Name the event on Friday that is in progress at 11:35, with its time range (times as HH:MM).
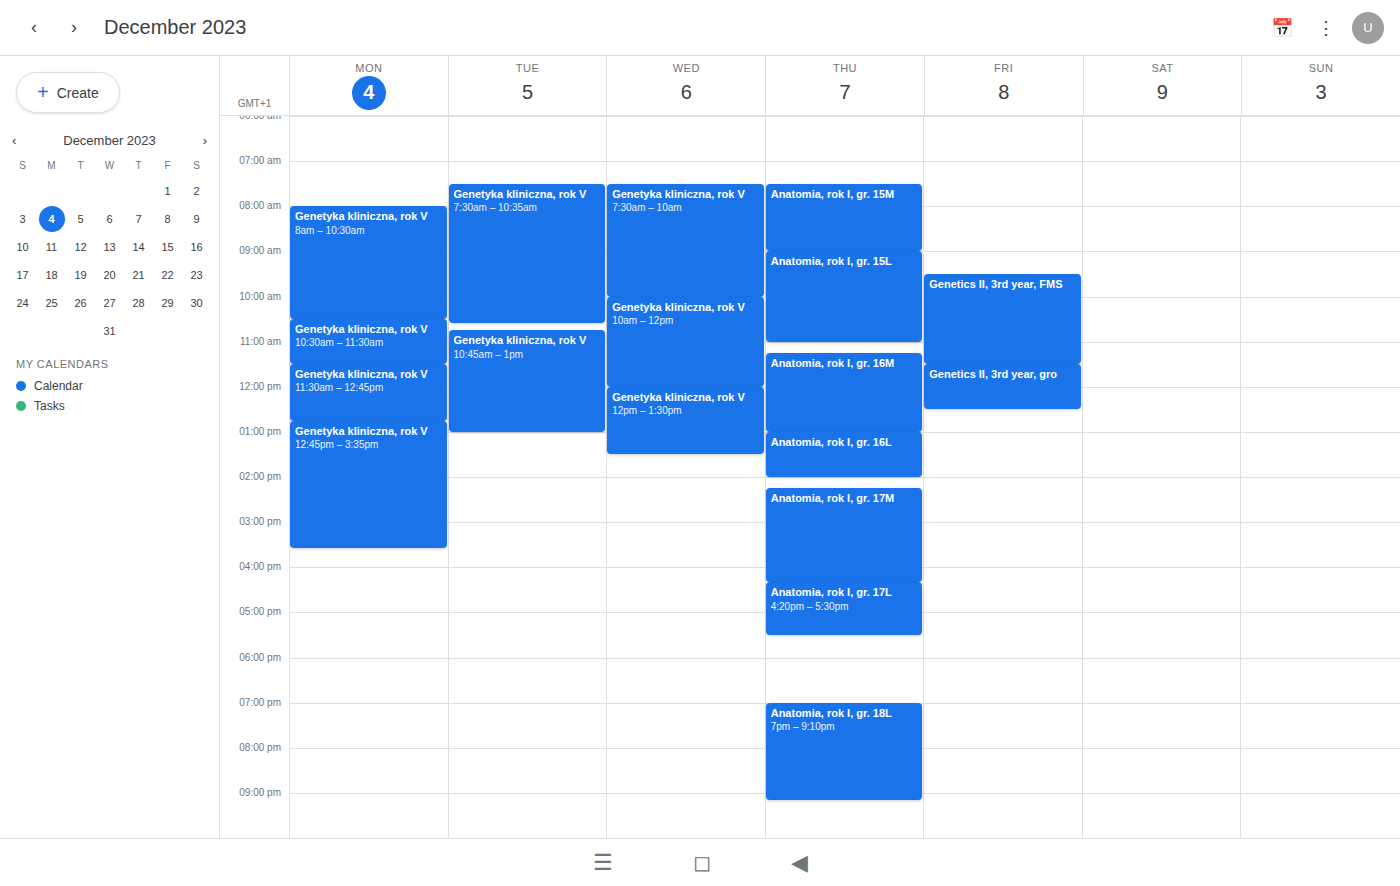
"Genetics II, 3rd year, gro", 11:30 to 12:30